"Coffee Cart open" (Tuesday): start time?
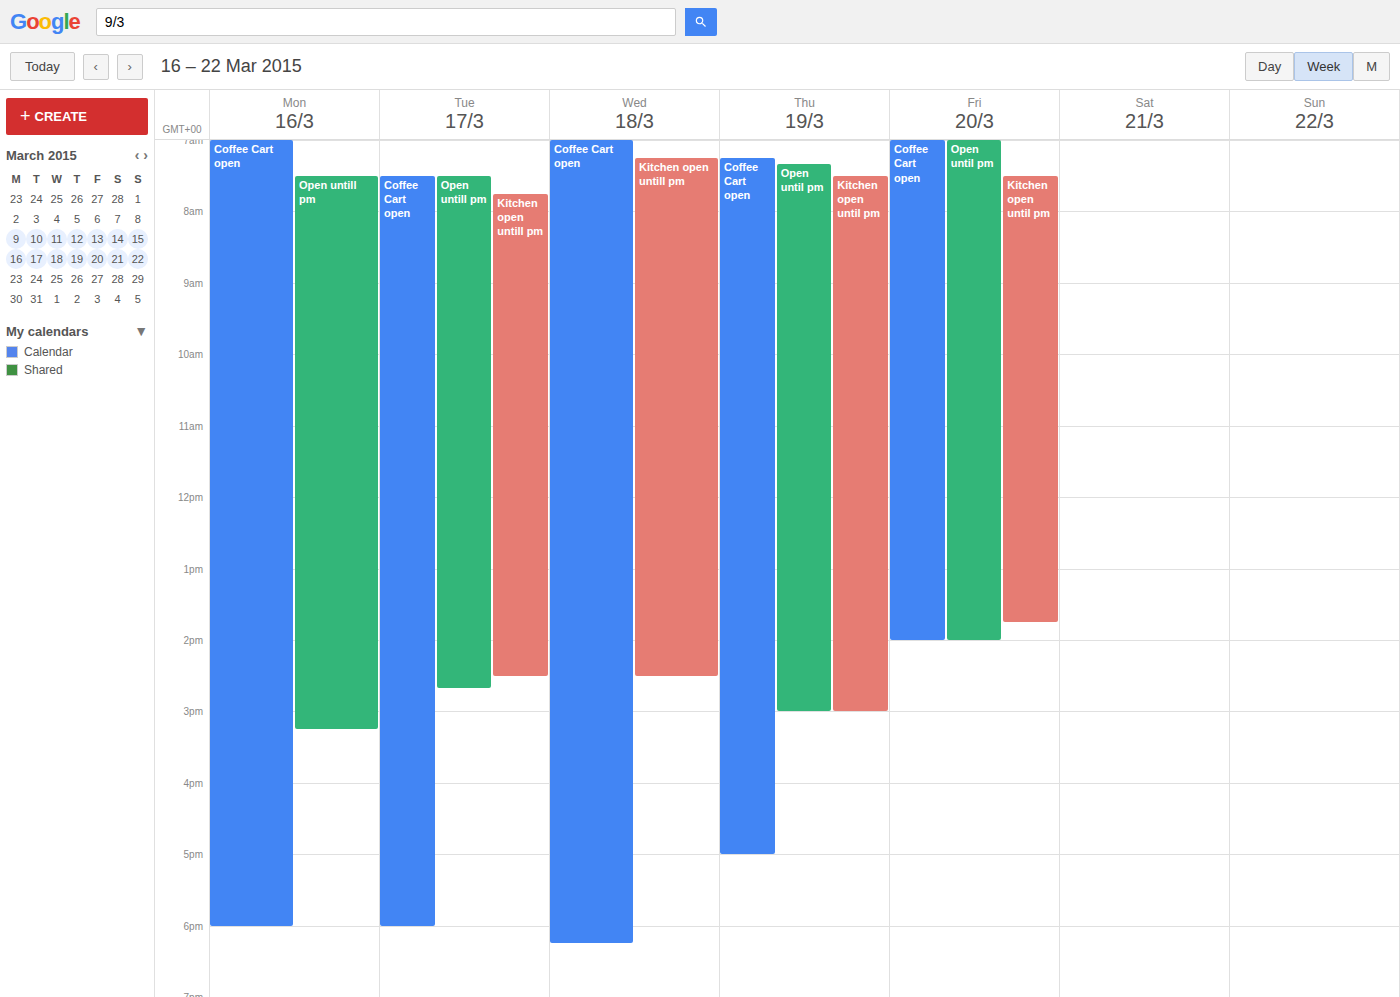
7:30 AM